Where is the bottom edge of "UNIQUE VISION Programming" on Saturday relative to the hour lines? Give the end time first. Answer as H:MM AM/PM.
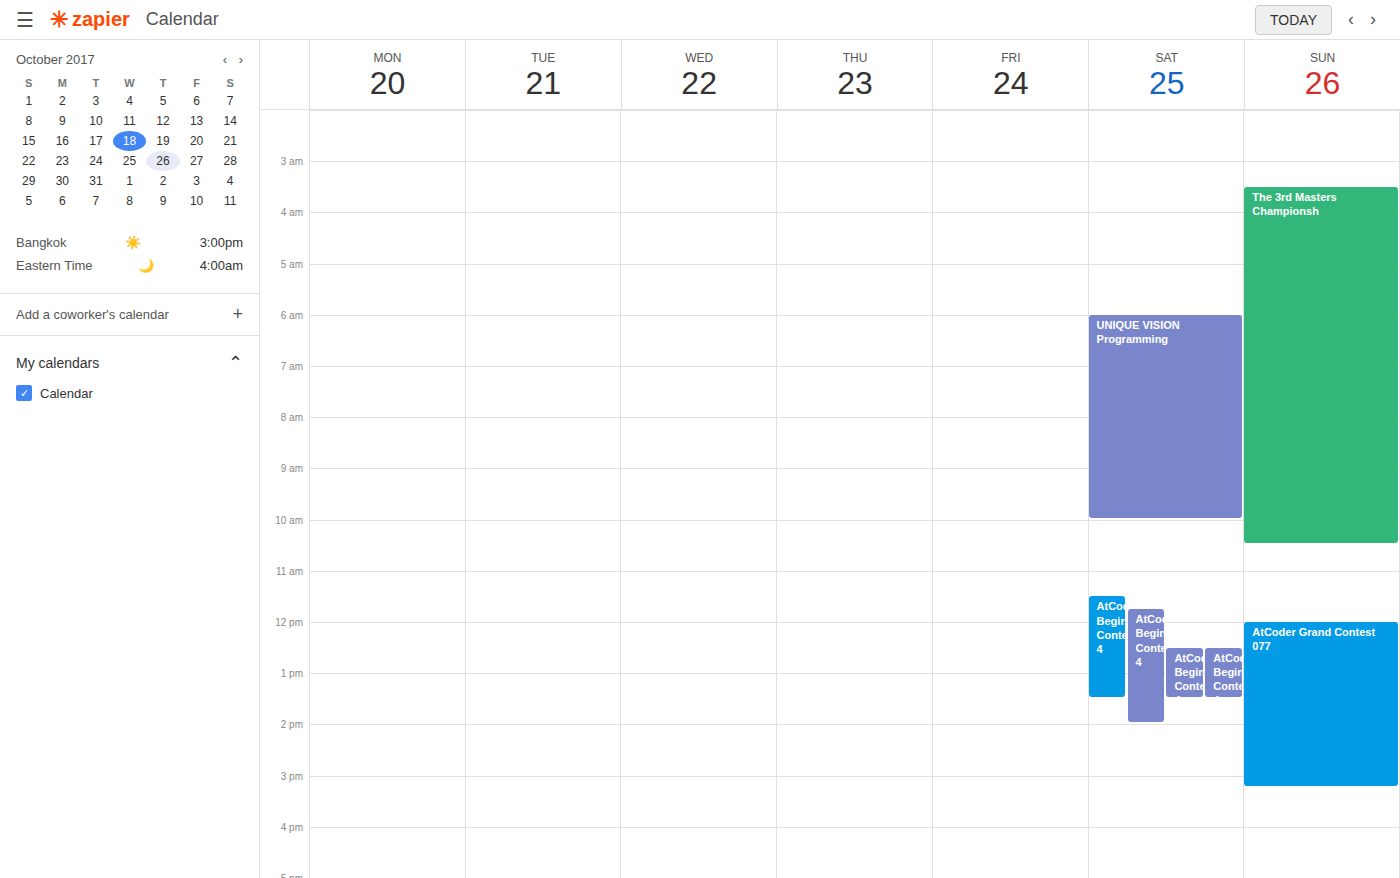
10:00 AM -- exactly on the 10 AM line.